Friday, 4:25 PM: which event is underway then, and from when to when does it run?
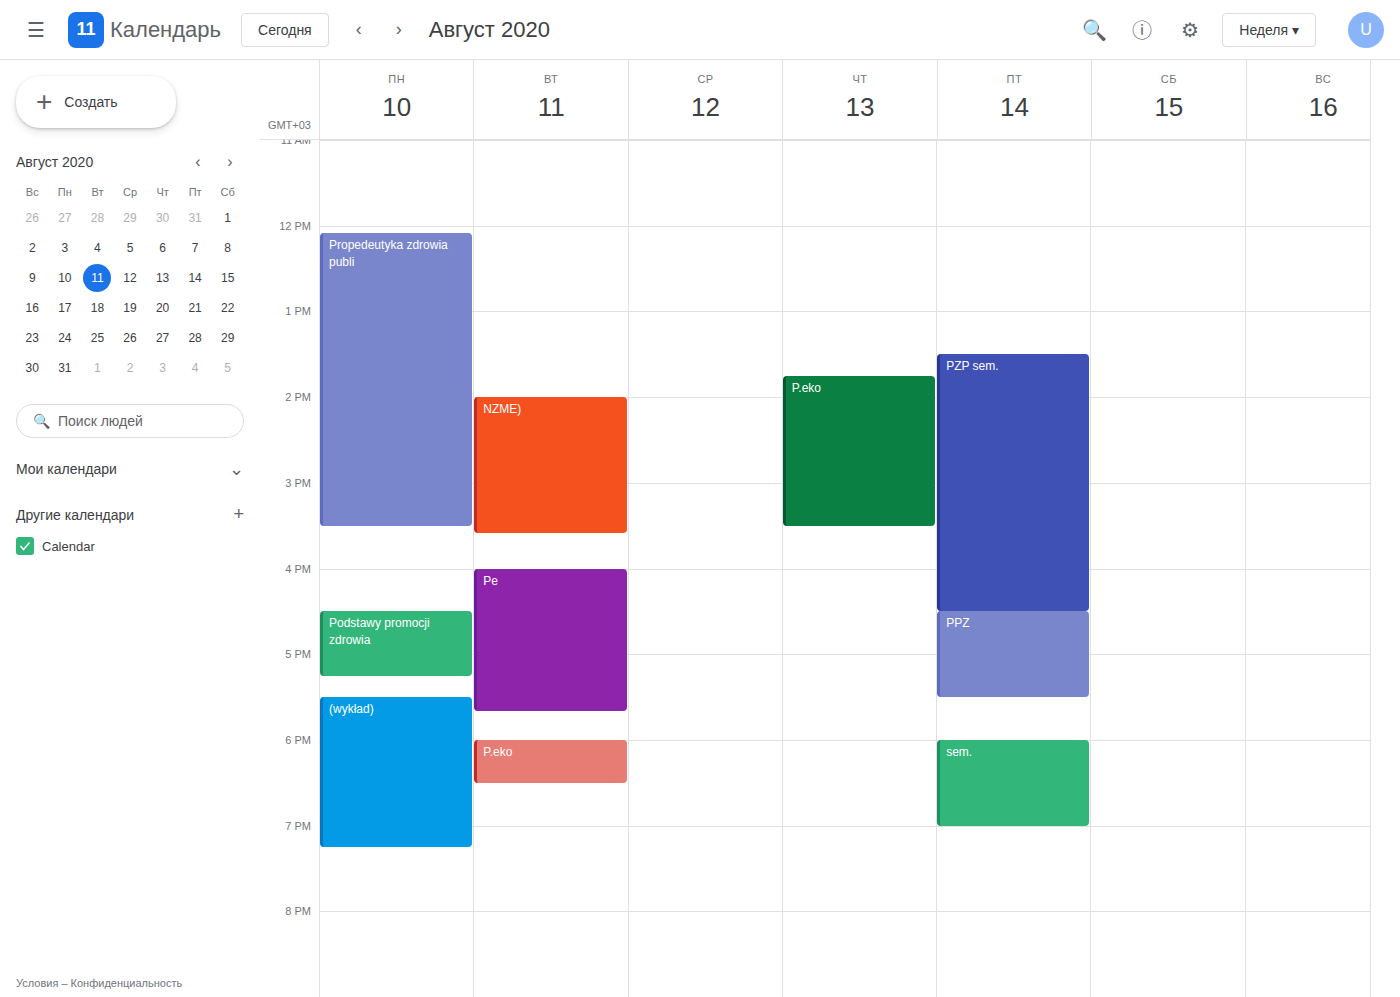
"PZP sem.", 1:30 PM to 4:30 PM